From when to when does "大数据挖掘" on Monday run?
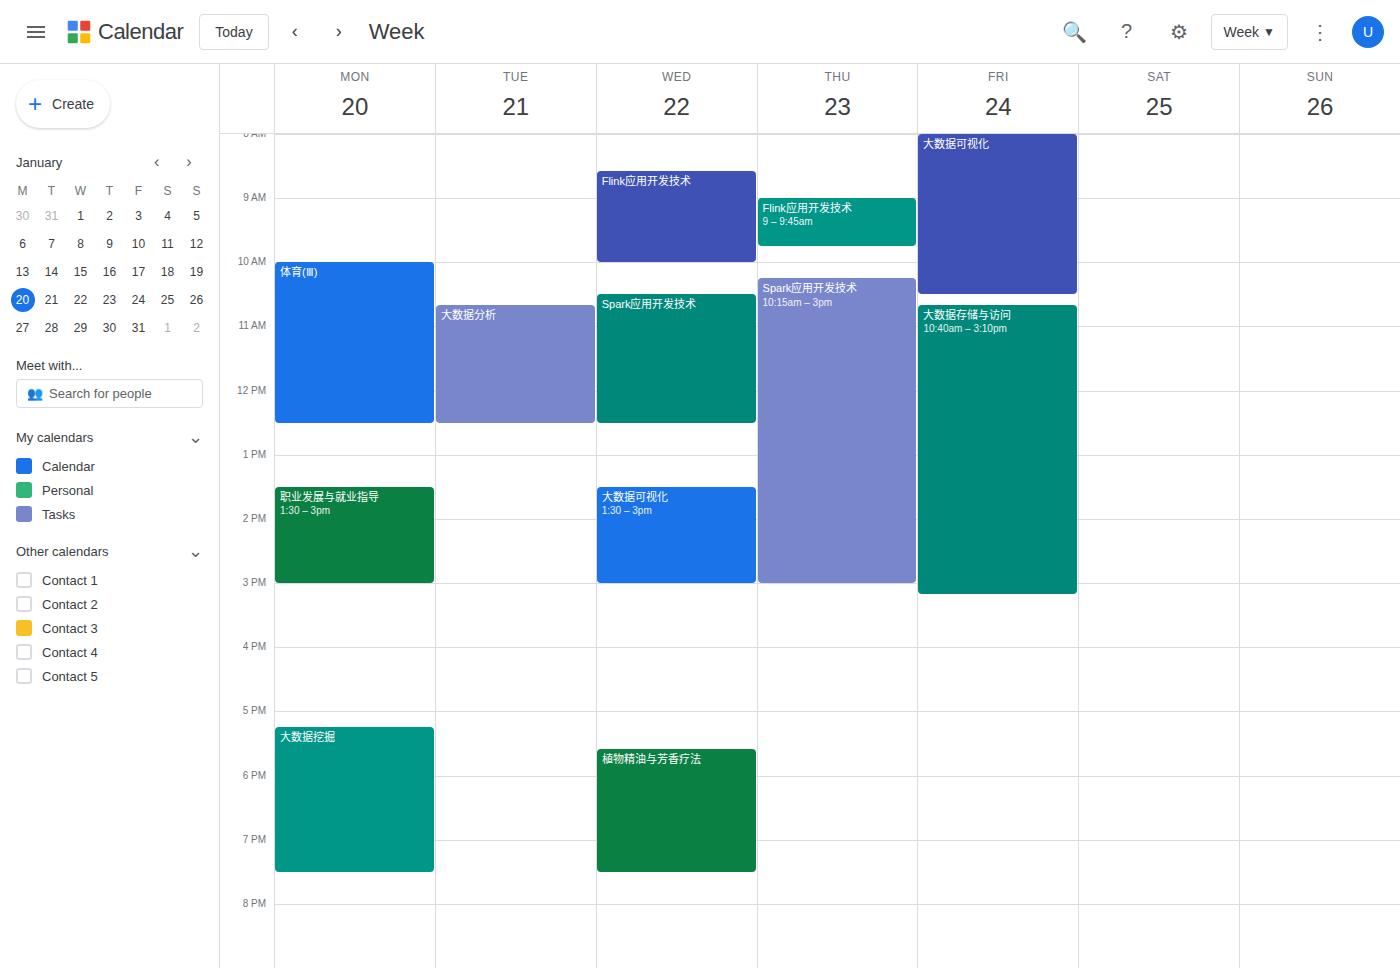
5:15 PM to 7:30 PM